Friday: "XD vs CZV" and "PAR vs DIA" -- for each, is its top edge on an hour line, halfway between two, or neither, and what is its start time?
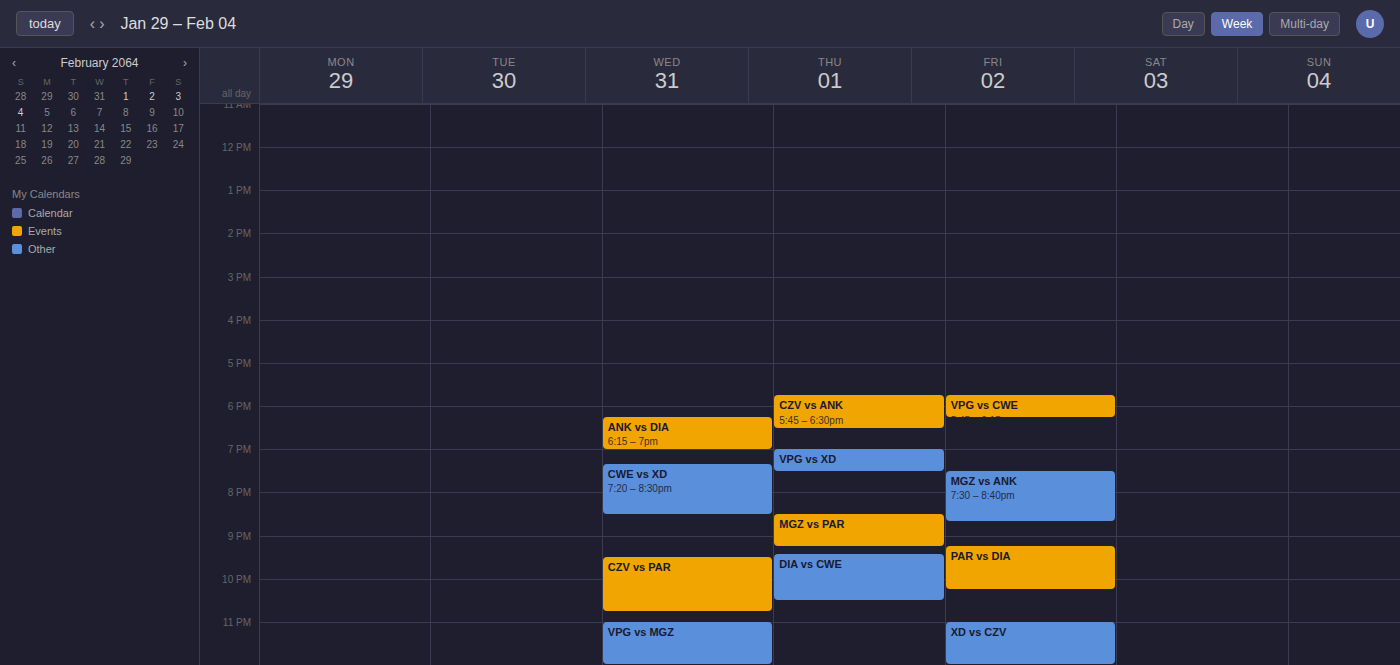
"XD vs CZV": 11:00 PM, exactly on the 11 PM line. "PAR vs DIA": 9:15 PM, neither: a quarter of the way from the 9 PM line to the 10 PM line.